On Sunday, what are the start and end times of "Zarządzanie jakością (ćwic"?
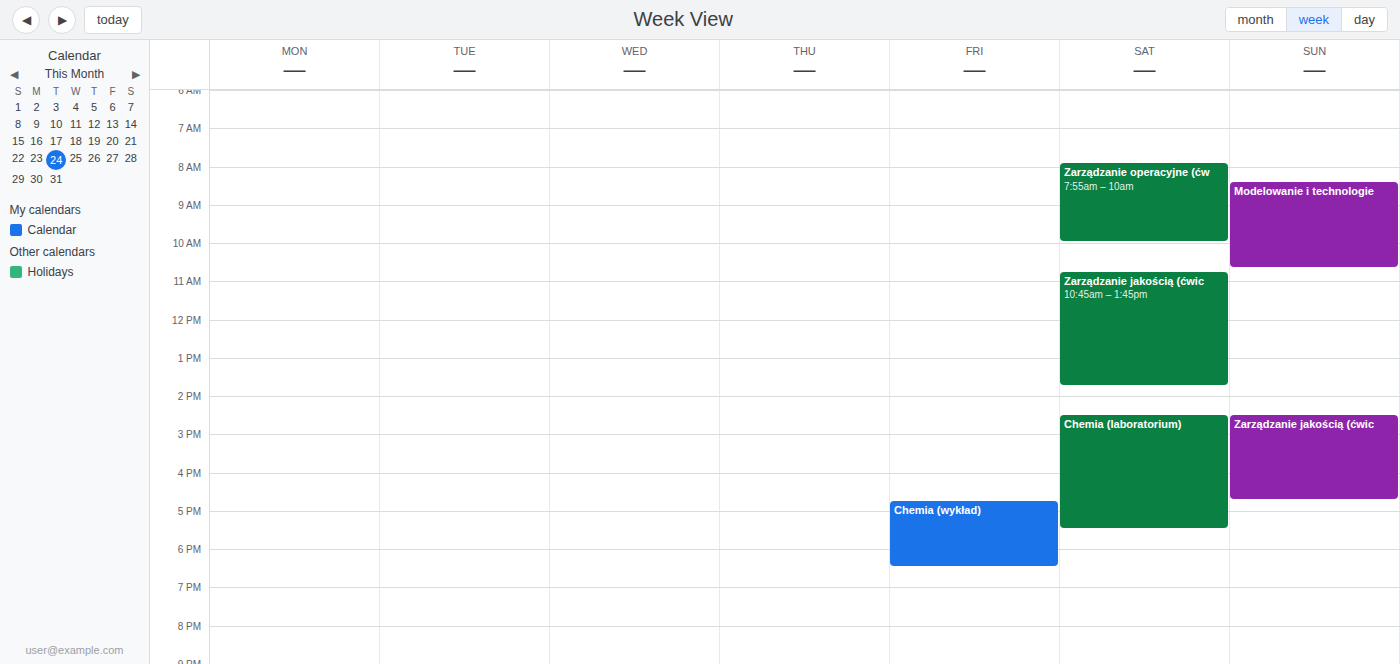
2:30 PM to 4:45 PM